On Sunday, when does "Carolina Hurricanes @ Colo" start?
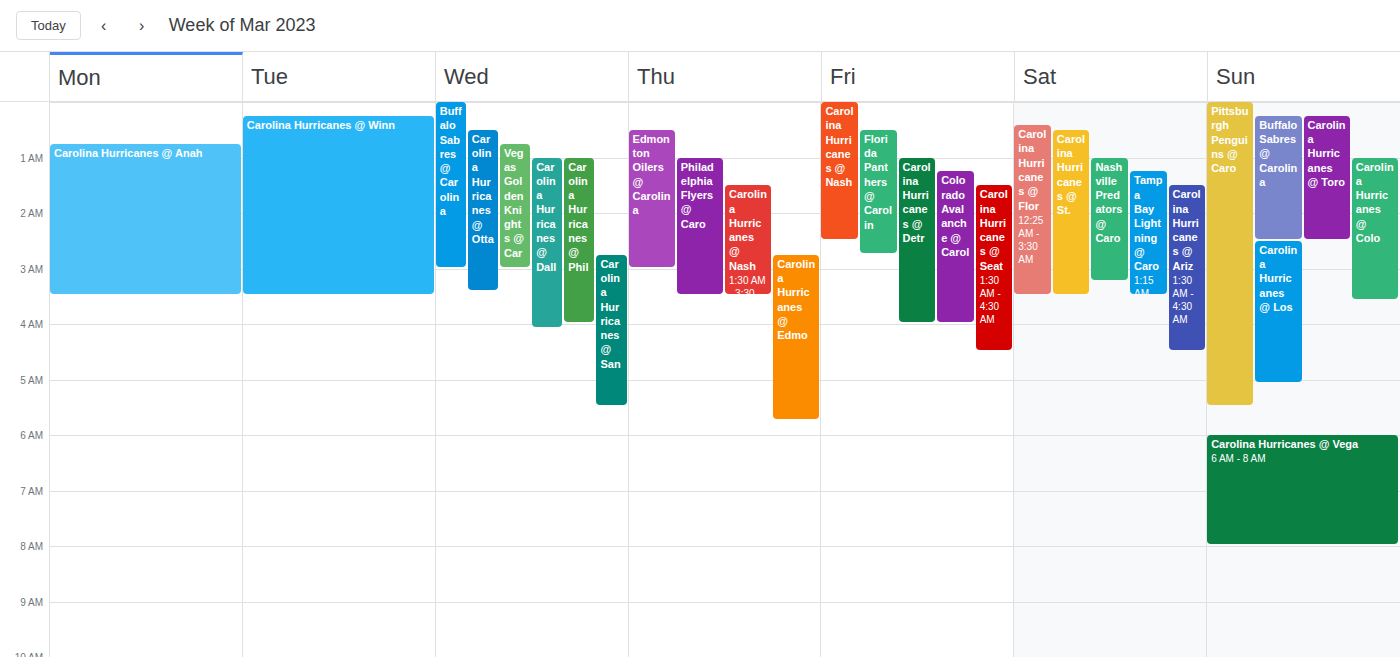
1:00 AM